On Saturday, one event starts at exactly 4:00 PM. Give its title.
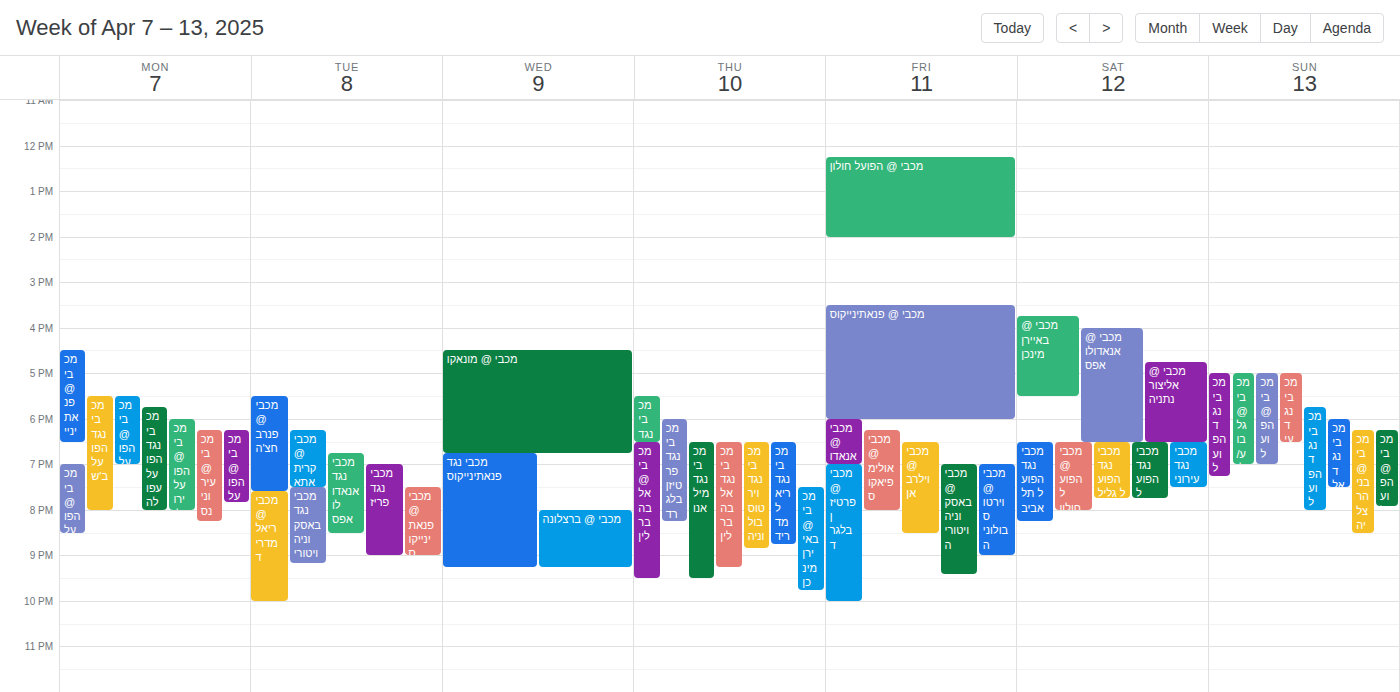
"מכבי @ אנאדולו אפס"